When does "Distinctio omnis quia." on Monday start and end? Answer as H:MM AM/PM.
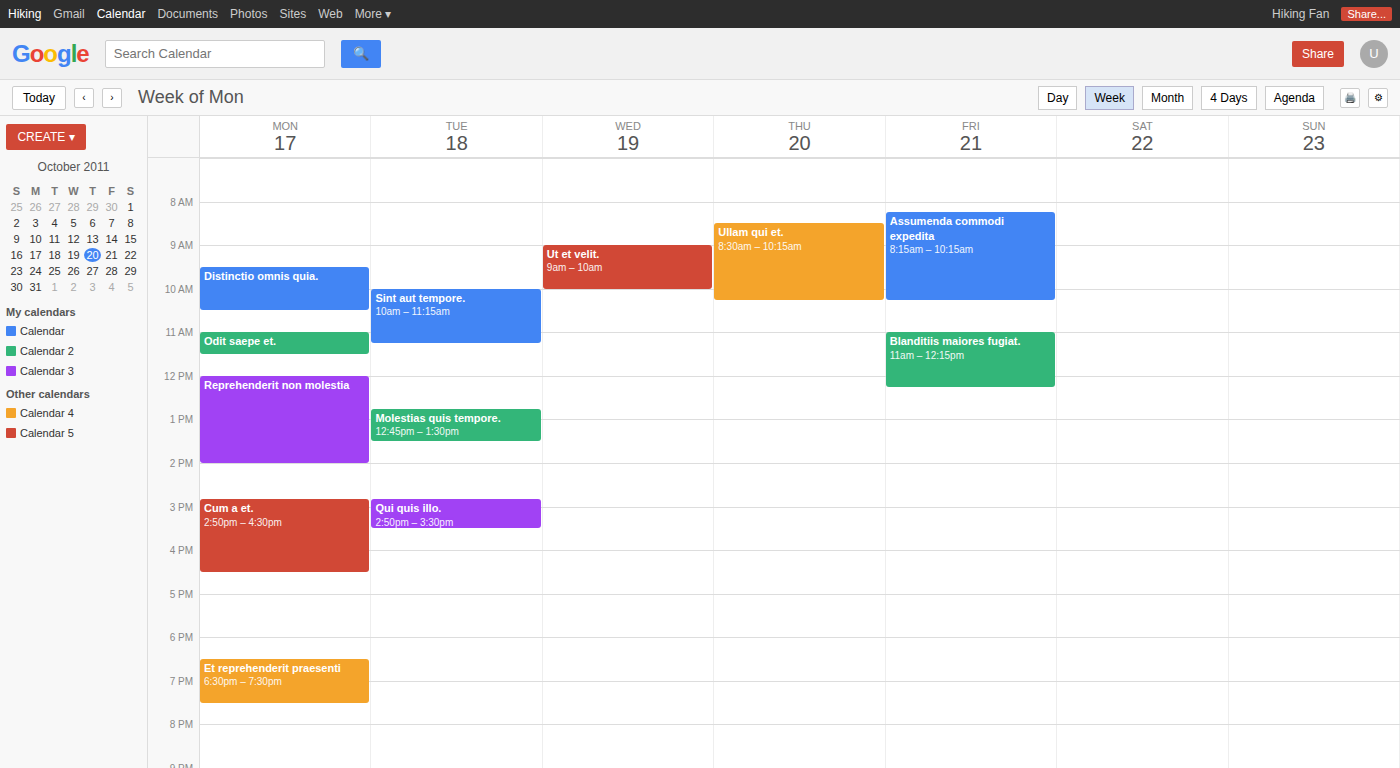
9:30 AM to 10:30 AM